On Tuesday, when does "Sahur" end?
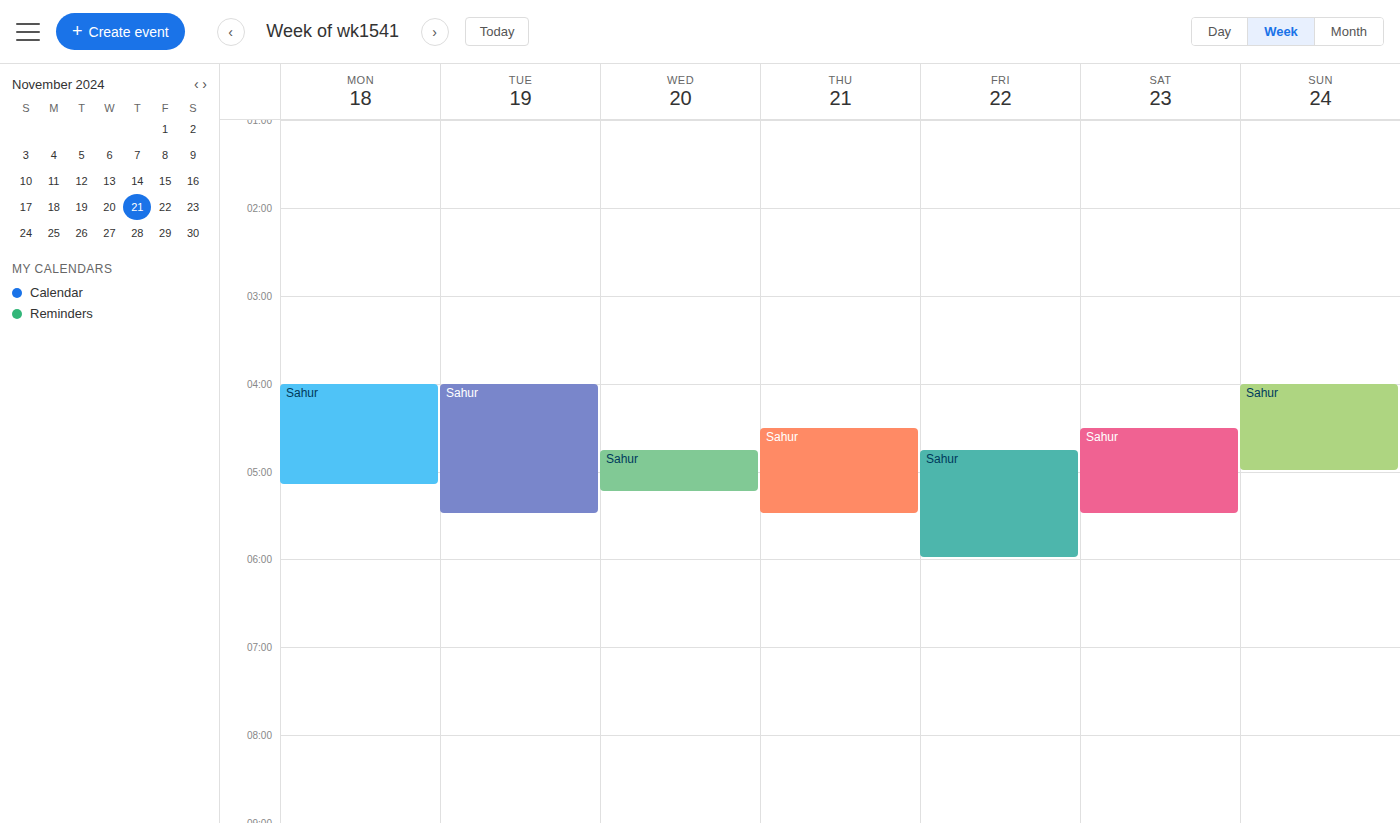
5:30 AM